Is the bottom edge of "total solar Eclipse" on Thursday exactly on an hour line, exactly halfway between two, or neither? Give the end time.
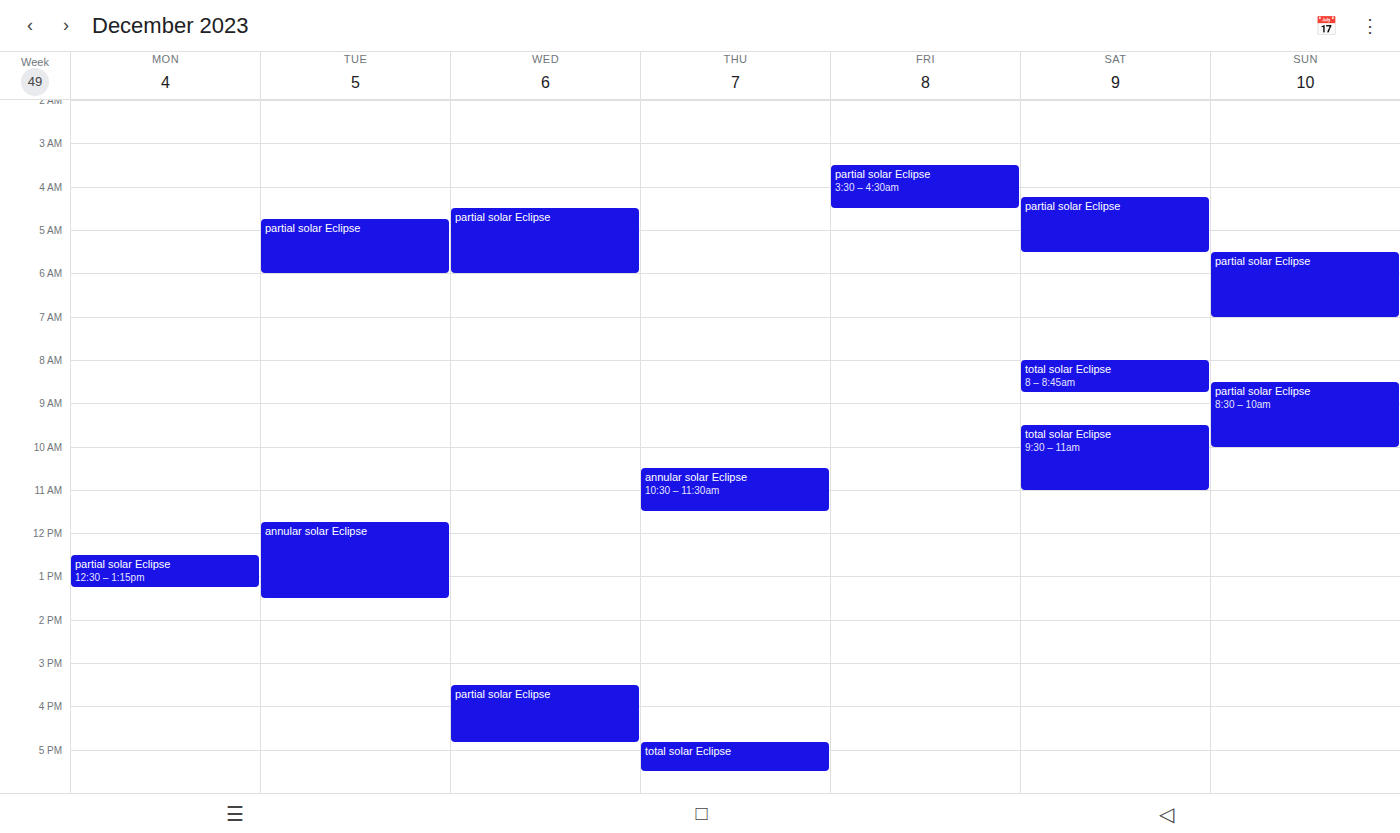
5:30 PM -- halfway between the 5 PM and 6 PM lines.